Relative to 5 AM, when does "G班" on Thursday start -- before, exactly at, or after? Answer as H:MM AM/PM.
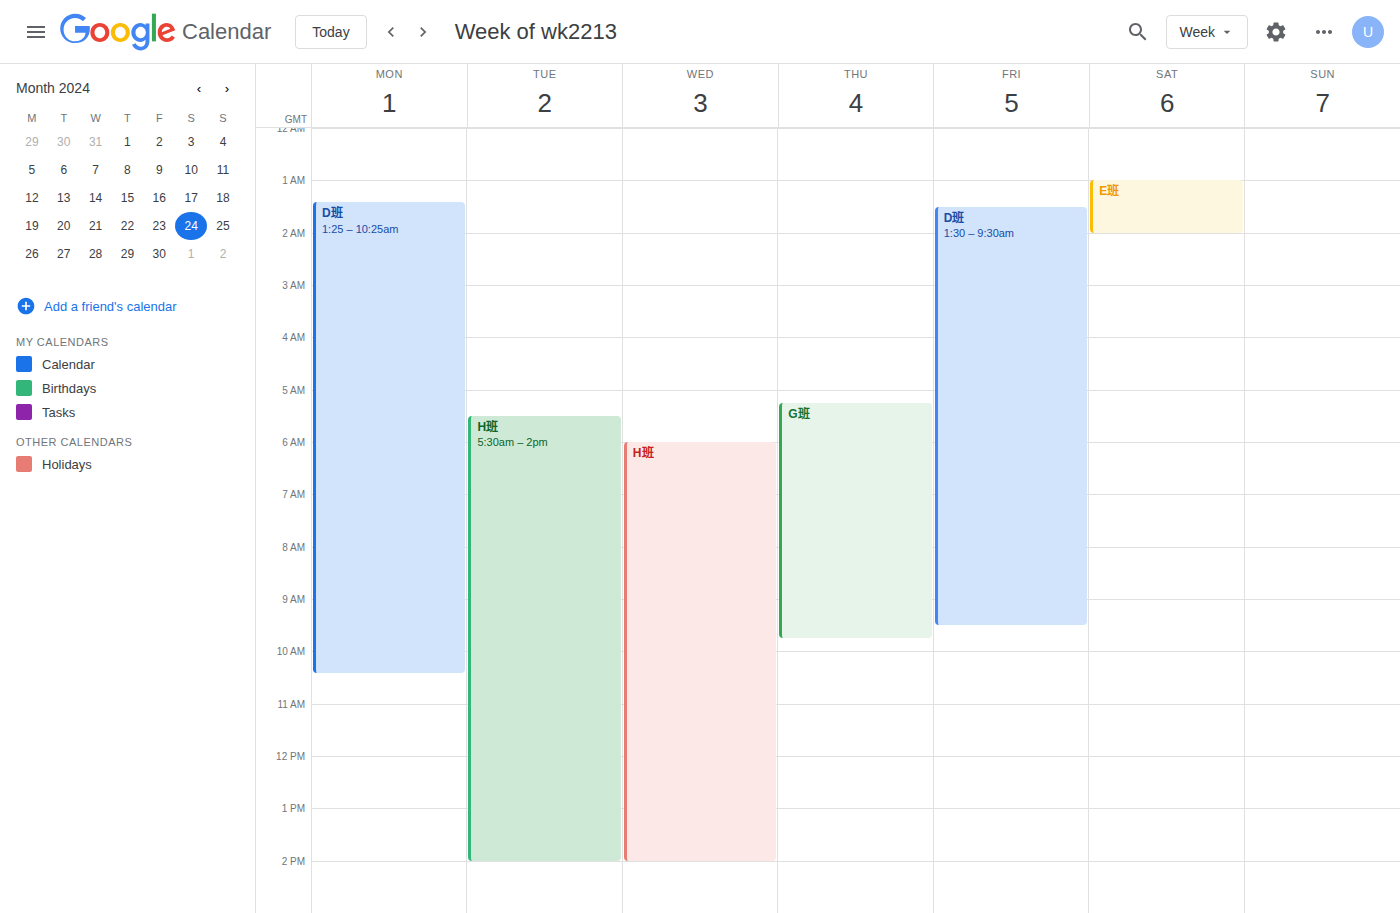
5:15 AM -- after 5 AM, 15 minutes below the 5 AM line.